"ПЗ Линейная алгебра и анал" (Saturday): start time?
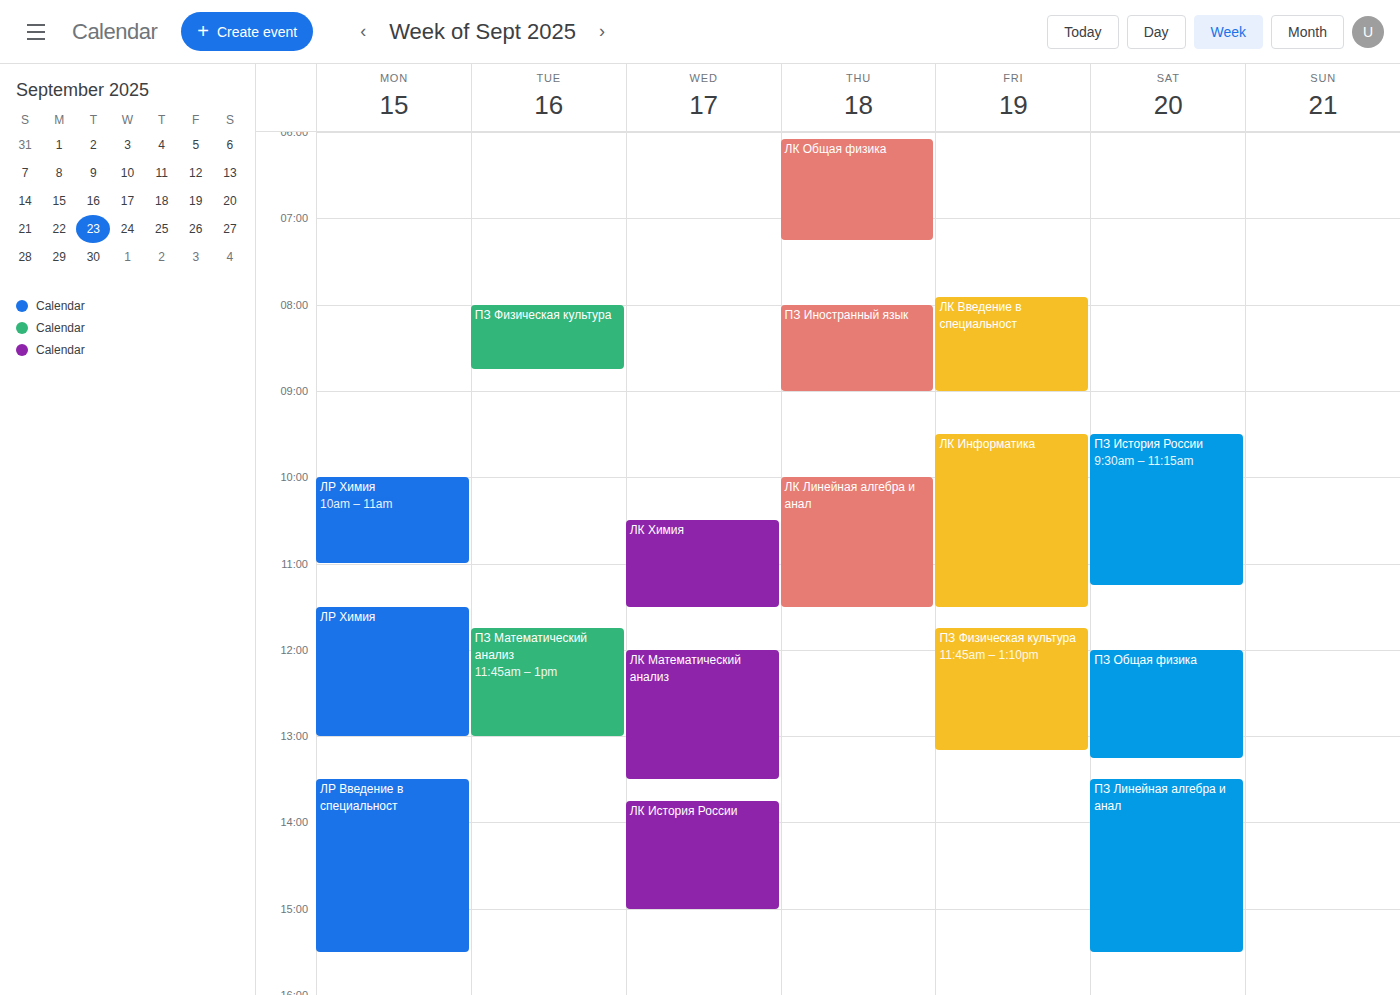
1:30 PM